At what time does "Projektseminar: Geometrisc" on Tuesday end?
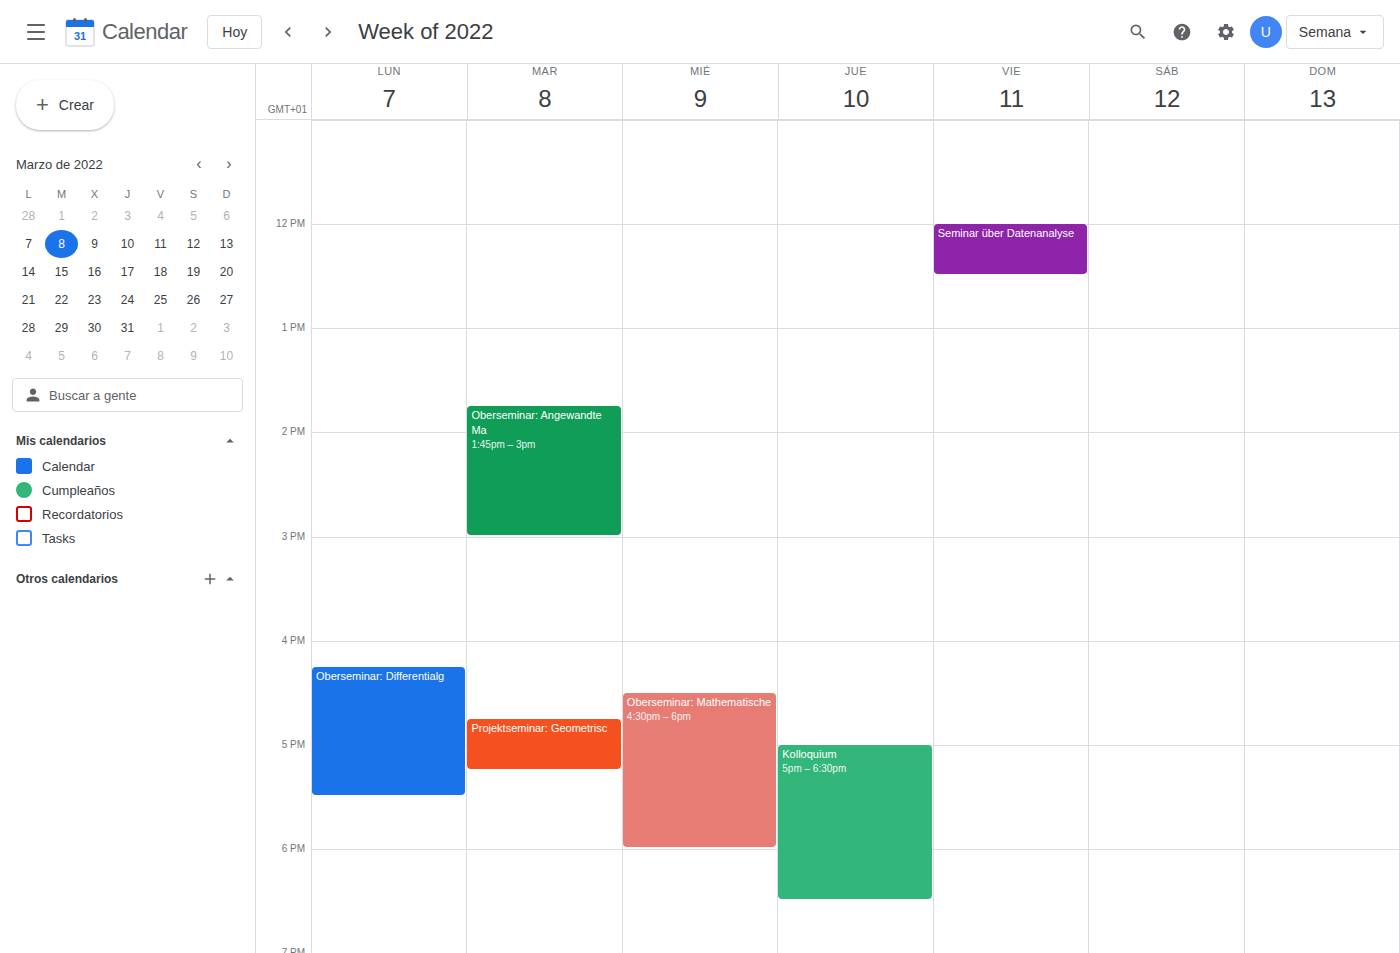
5:15 PM